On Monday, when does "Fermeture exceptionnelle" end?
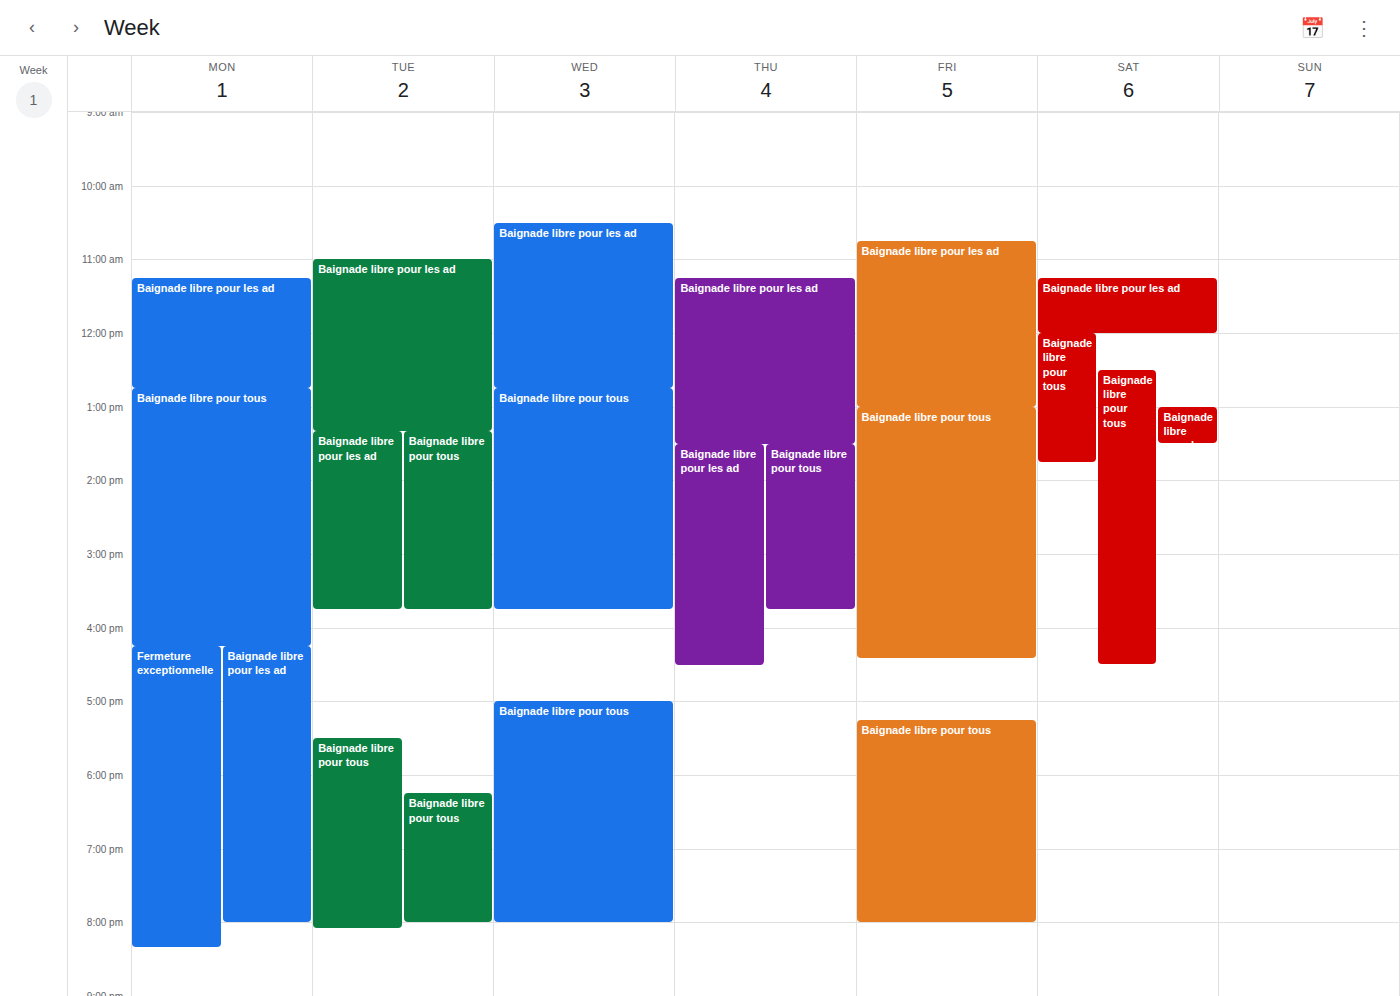
8:20 PM